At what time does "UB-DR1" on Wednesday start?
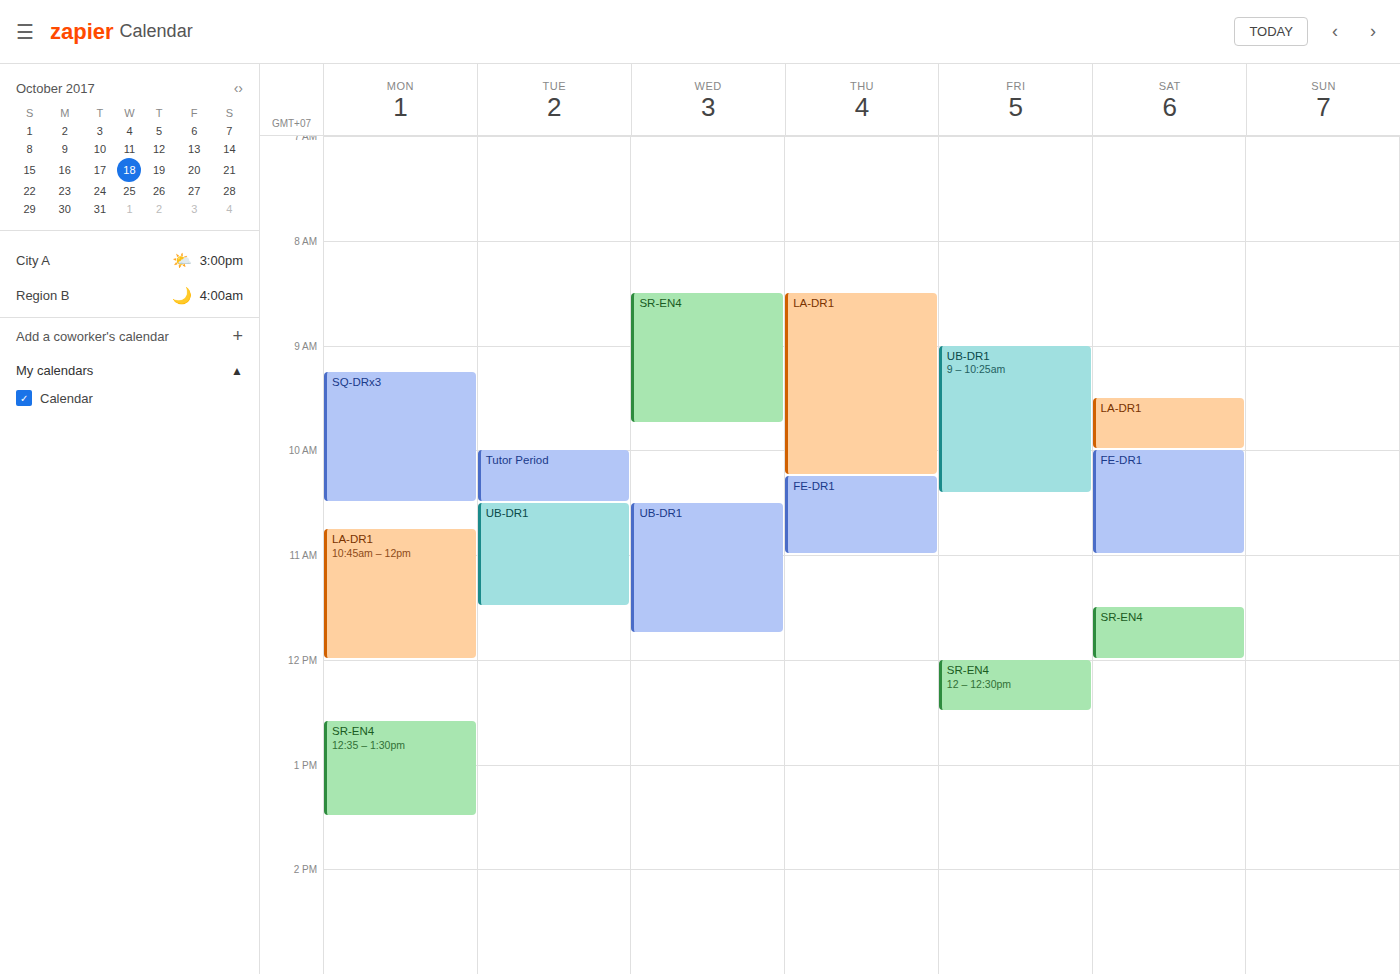
10:30 AM